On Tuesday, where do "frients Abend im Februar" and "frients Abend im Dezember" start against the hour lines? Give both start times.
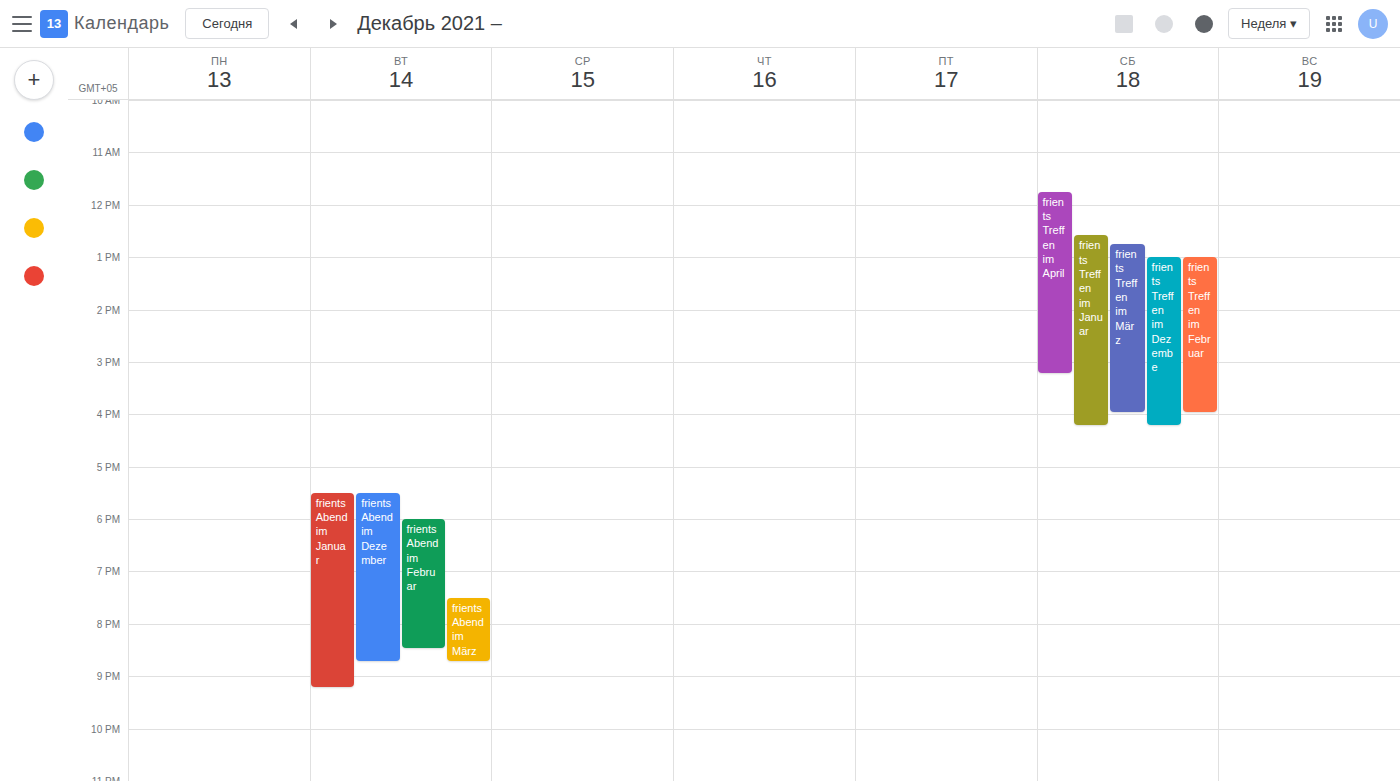
"frients Abend im Februar": 6:00 PM, exactly on the 6 PM line. "frients Abend im Dezember": 5:30 PM, halfway between the 5 PM and 6 PM lines.